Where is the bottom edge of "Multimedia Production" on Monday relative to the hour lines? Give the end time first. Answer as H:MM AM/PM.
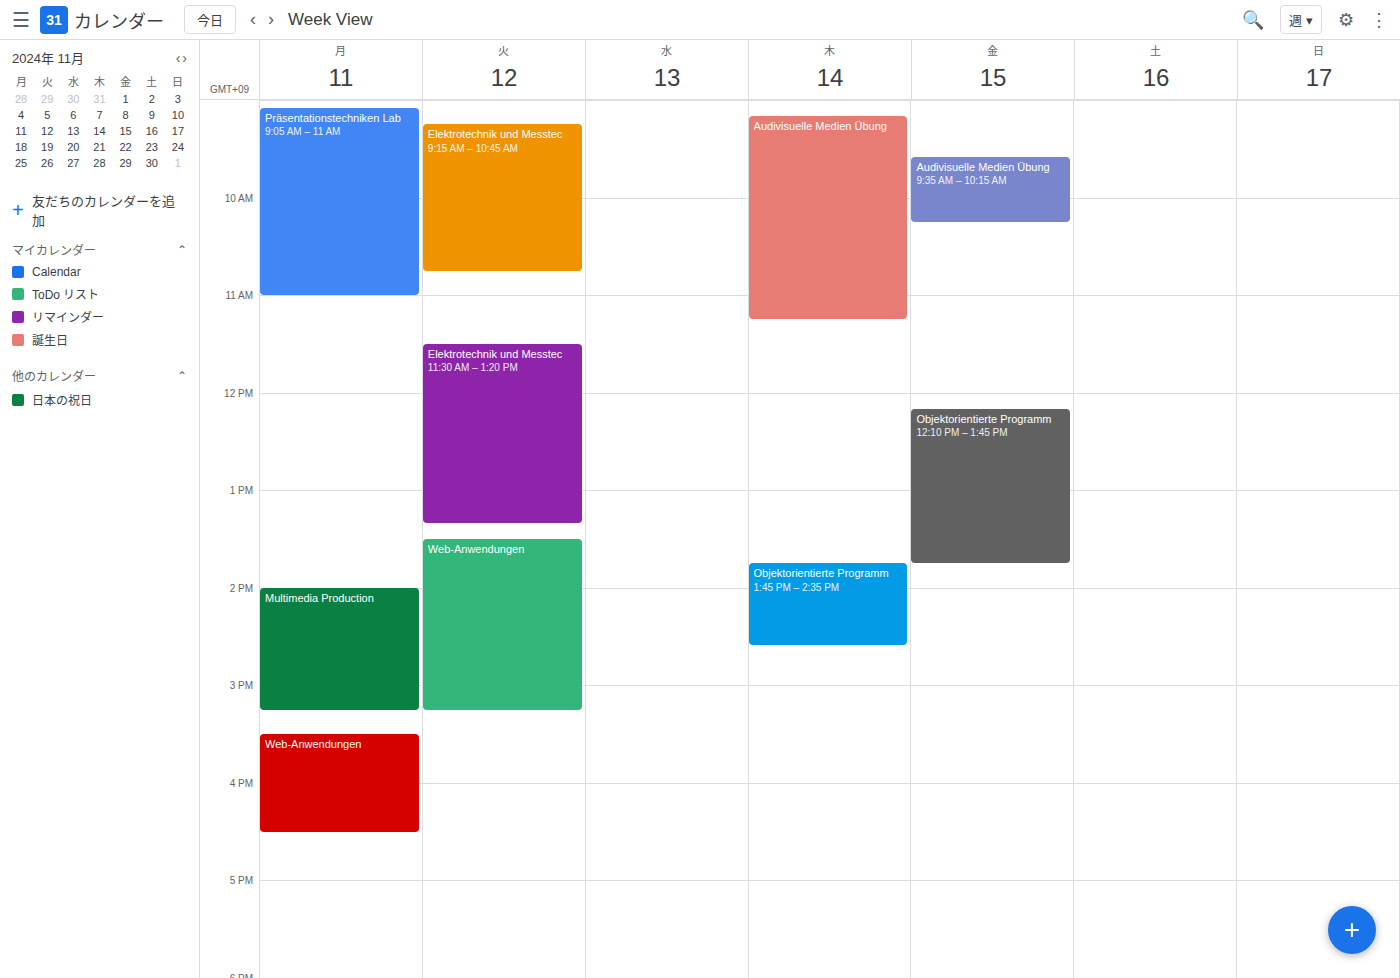
3:15 PM -- neither: a quarter of the way from the 3 PM line to the 4 PM line.